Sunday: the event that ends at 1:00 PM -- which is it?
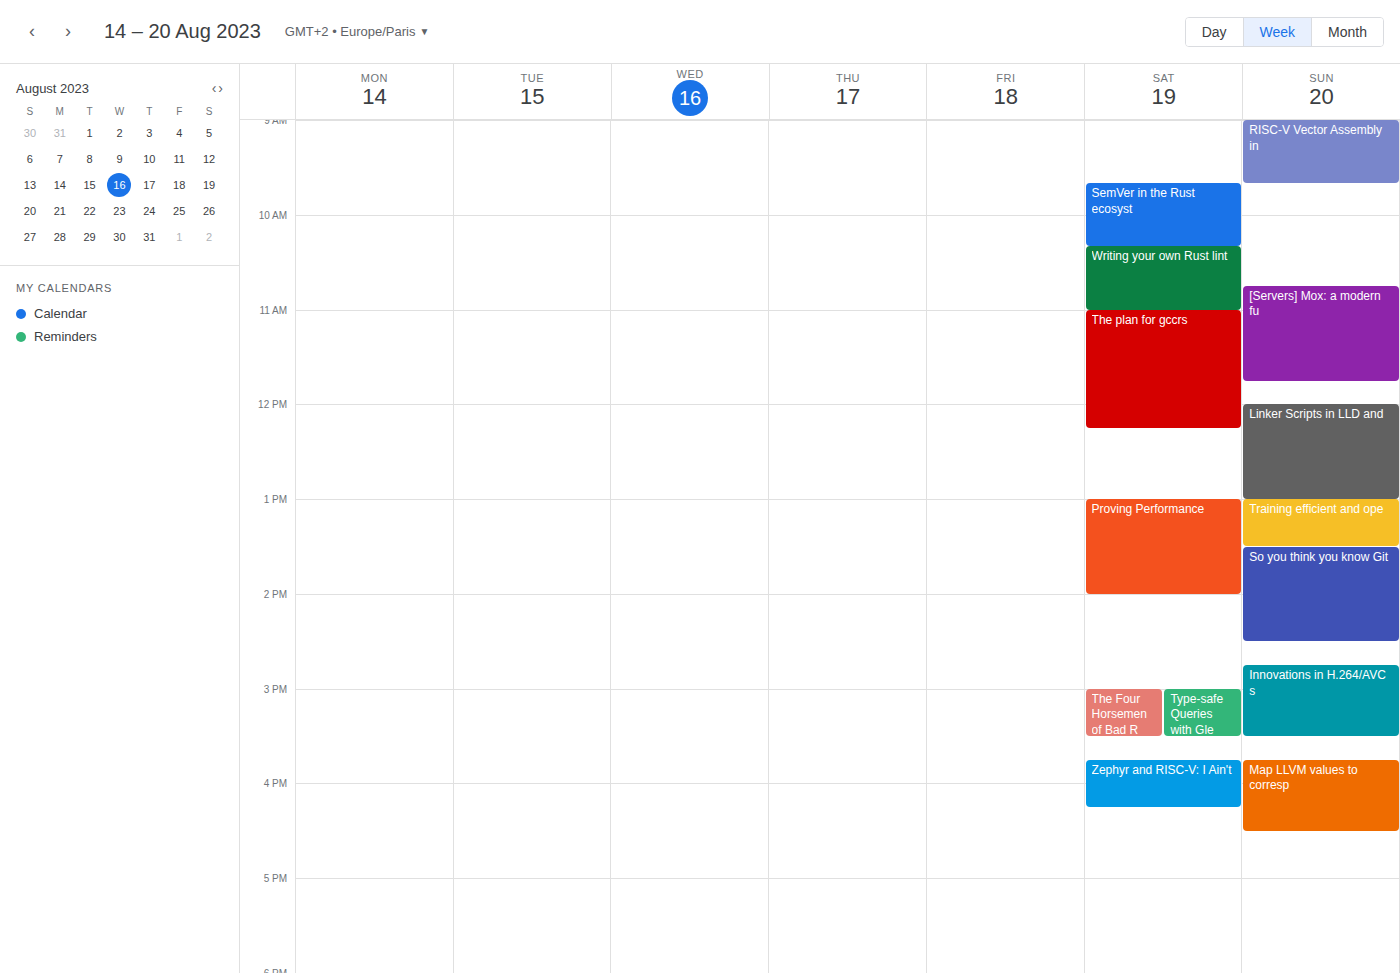
"Linker Scripts in LLD and"